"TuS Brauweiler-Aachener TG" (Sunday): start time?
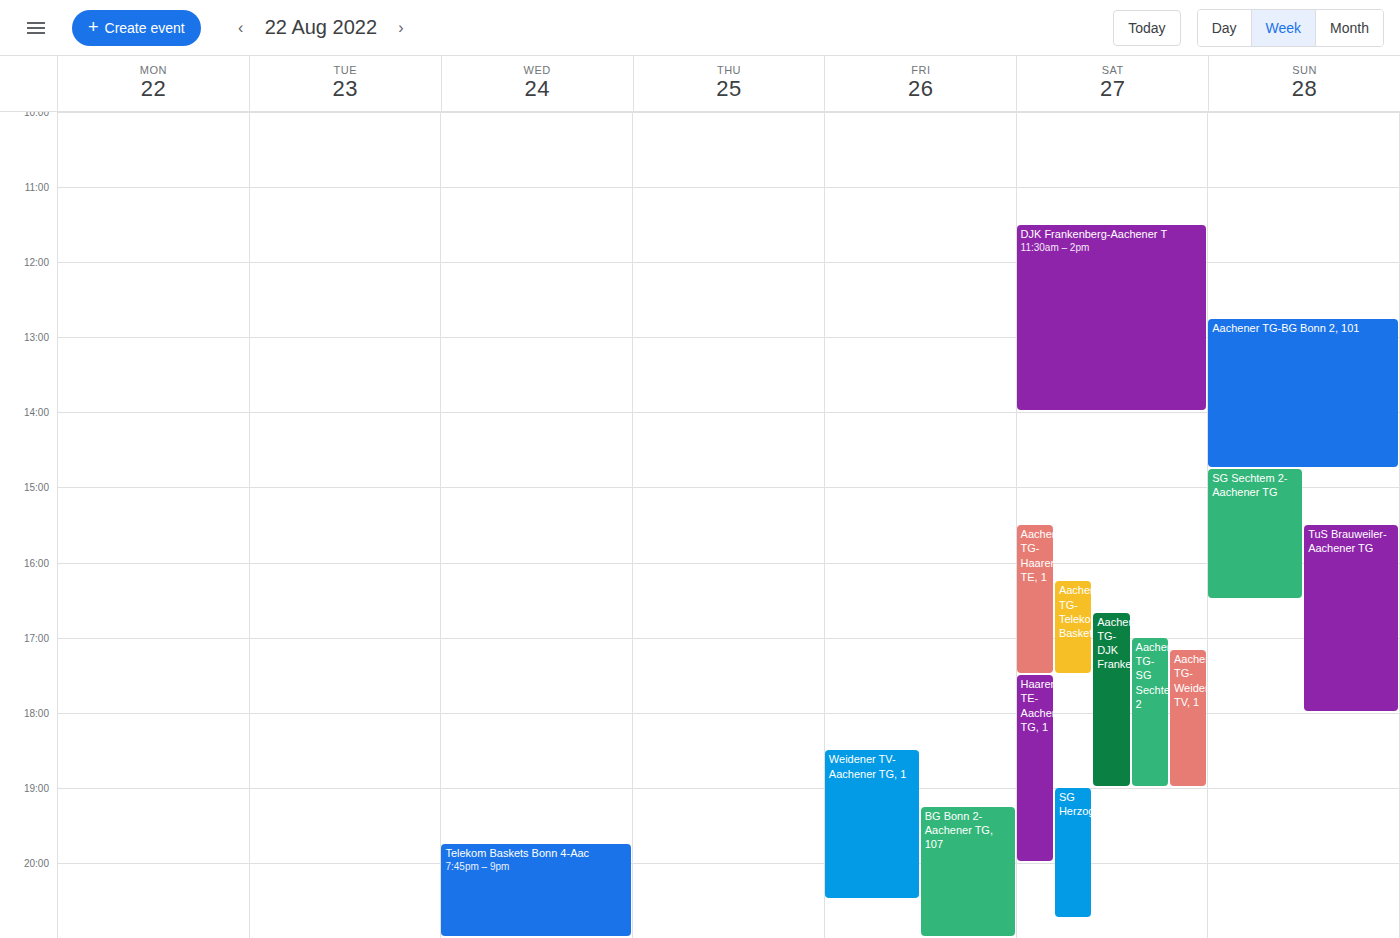
15:30